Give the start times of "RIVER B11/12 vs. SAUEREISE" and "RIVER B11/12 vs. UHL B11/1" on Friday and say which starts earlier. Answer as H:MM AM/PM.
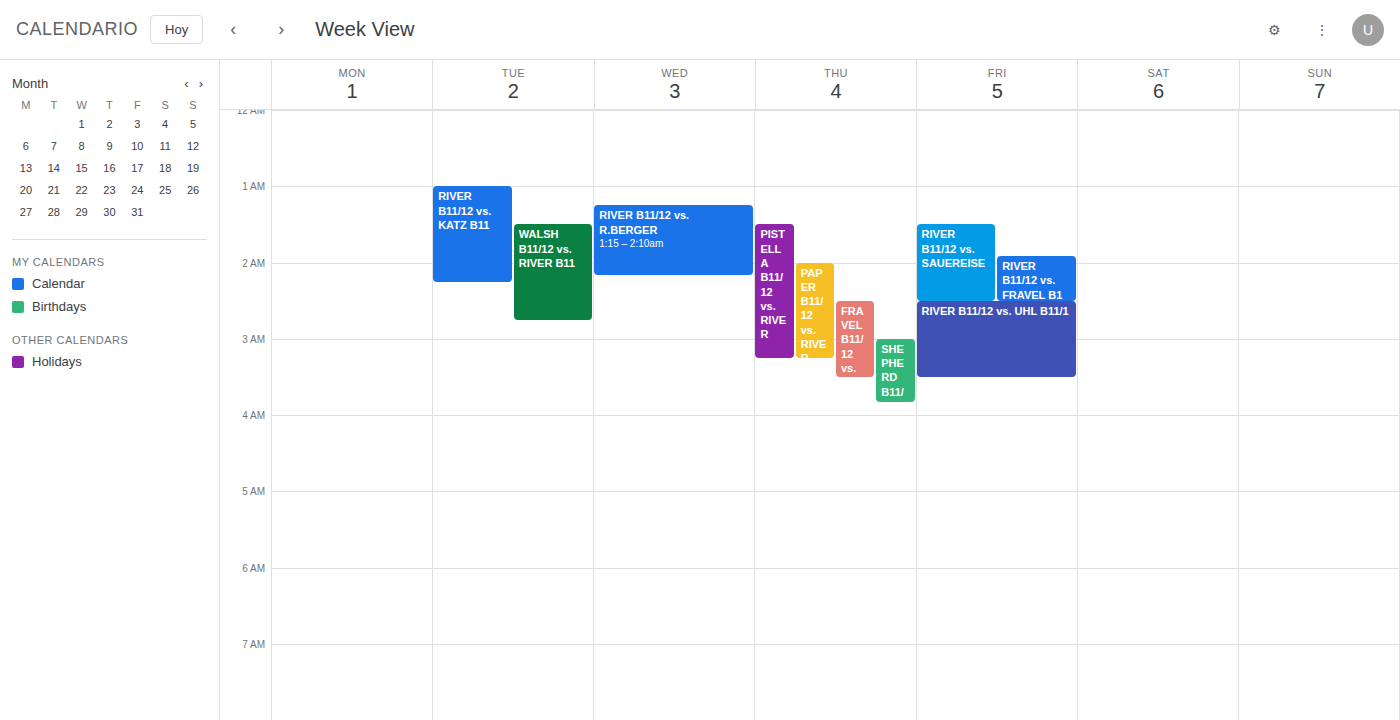
"RIVER B11/12 vs. SAUEREISE" 1:30 AM; "RIVER B11/12 vs. UHL B11/1" 2:30 AM.